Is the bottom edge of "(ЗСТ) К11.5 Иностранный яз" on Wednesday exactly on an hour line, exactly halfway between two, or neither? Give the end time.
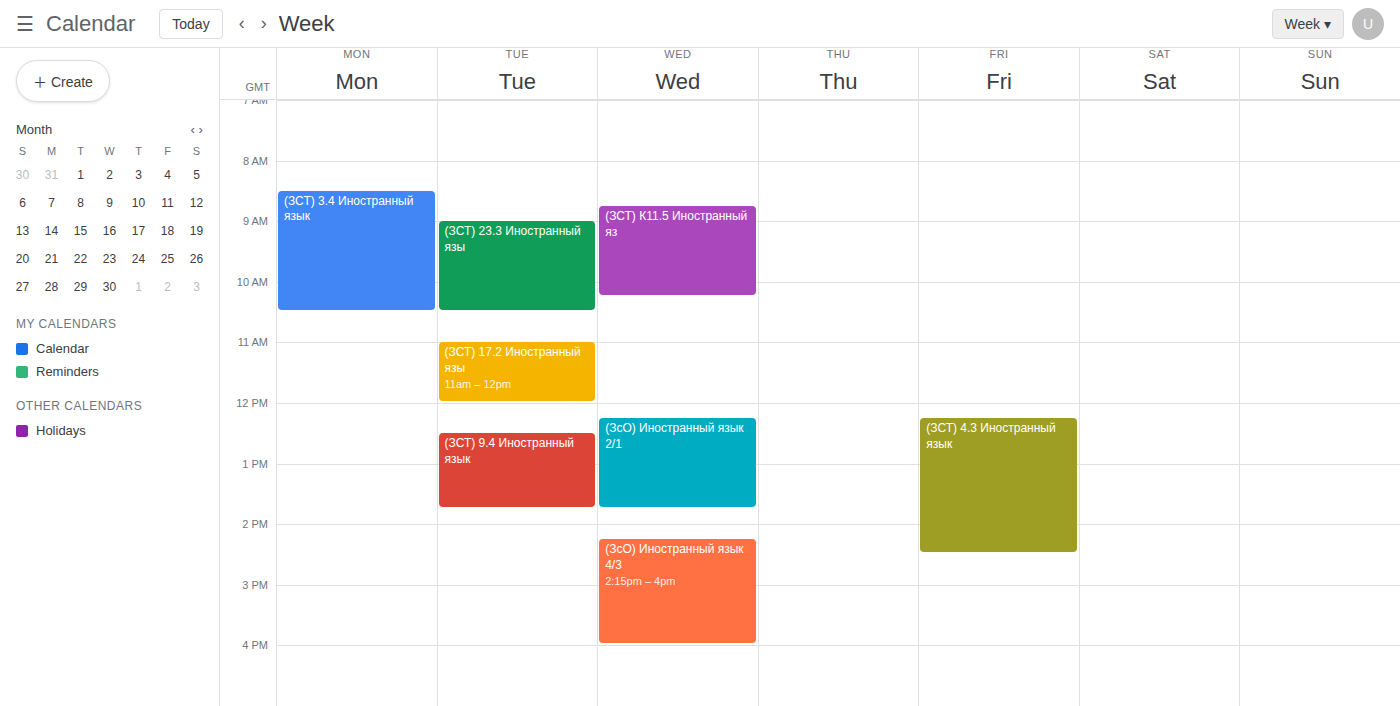
10:15 AM -- neither: a quarter of the way from the 10 AM line to the 11 AM line.